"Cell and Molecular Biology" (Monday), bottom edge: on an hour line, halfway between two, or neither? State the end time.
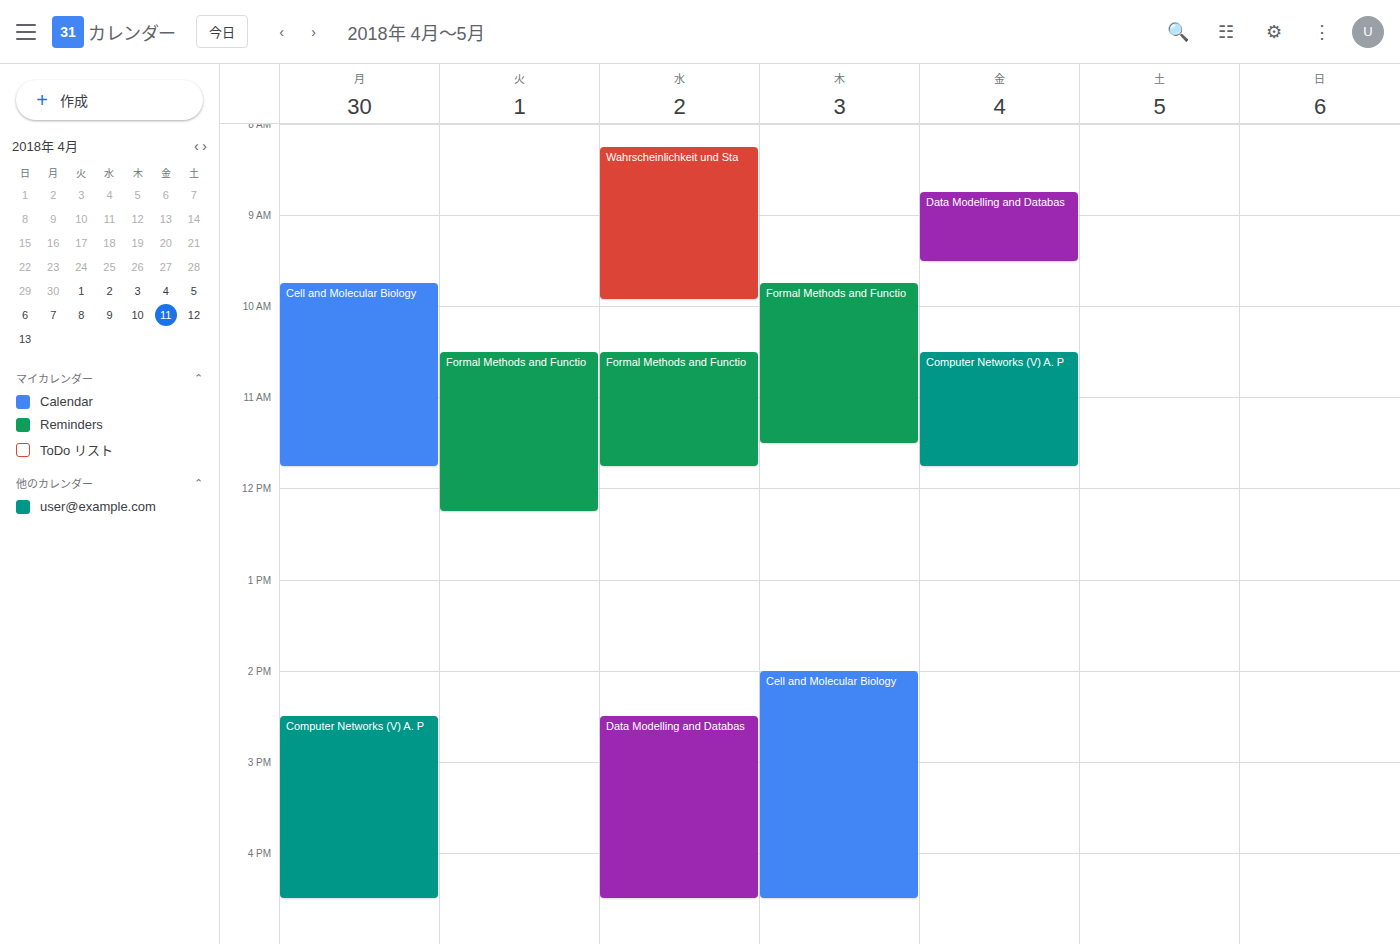
11:45 AM -- neither: three quarters of the way from the 11 AM line to the 12 PM line.